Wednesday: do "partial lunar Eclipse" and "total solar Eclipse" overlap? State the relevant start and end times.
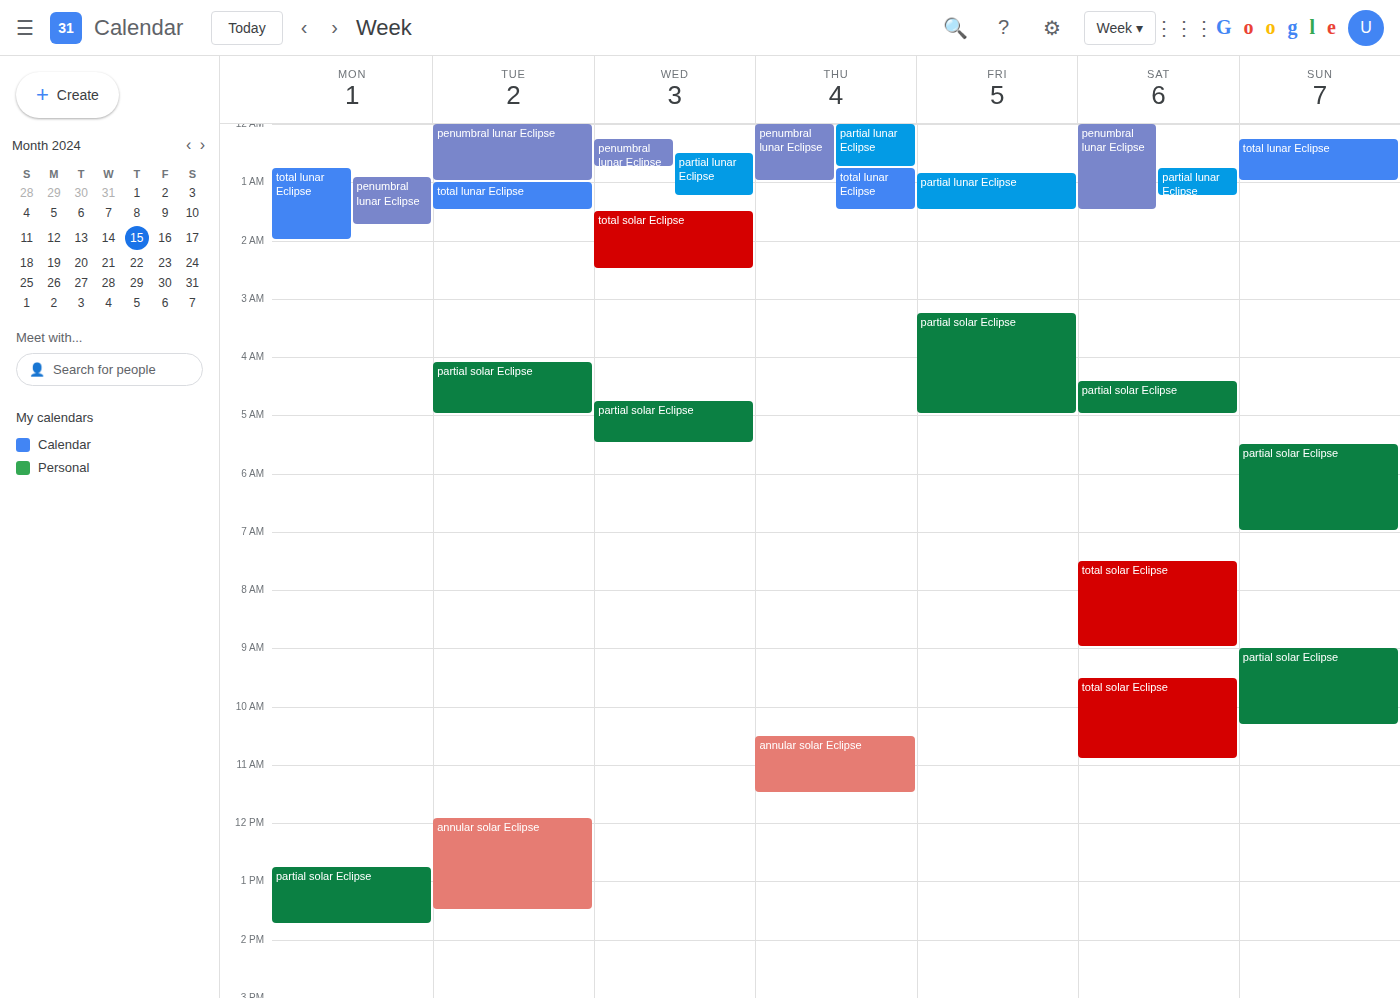
"partial lunar Eclipse" ends at 1:15 AM and "total solar Eclipse" starts at 1:30 AM -- no overlap.